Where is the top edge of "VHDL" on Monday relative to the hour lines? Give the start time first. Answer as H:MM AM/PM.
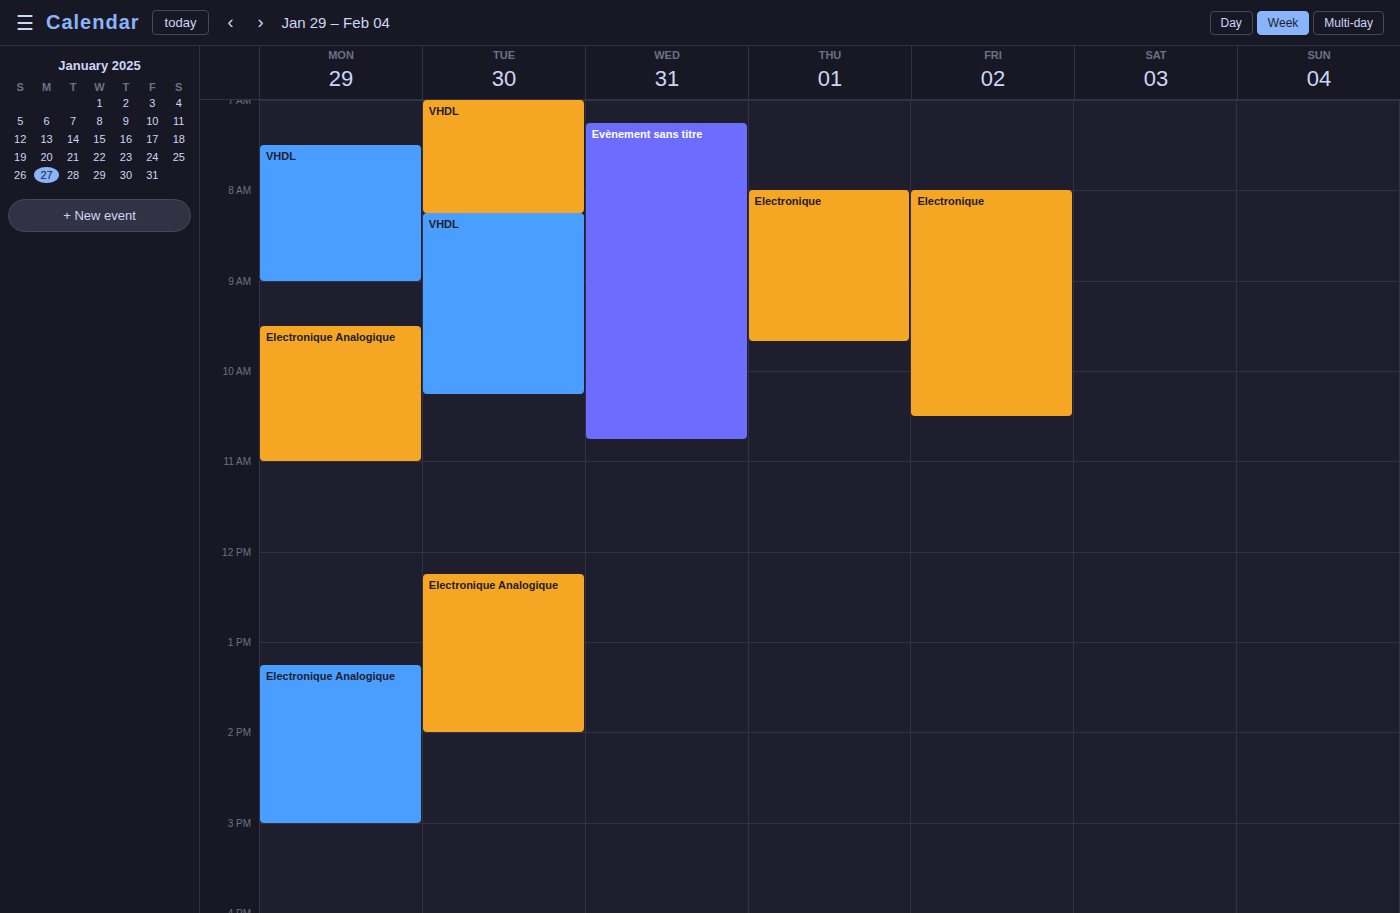
7:30 AM -- halfway between the 7 AM and 8 AM lines.